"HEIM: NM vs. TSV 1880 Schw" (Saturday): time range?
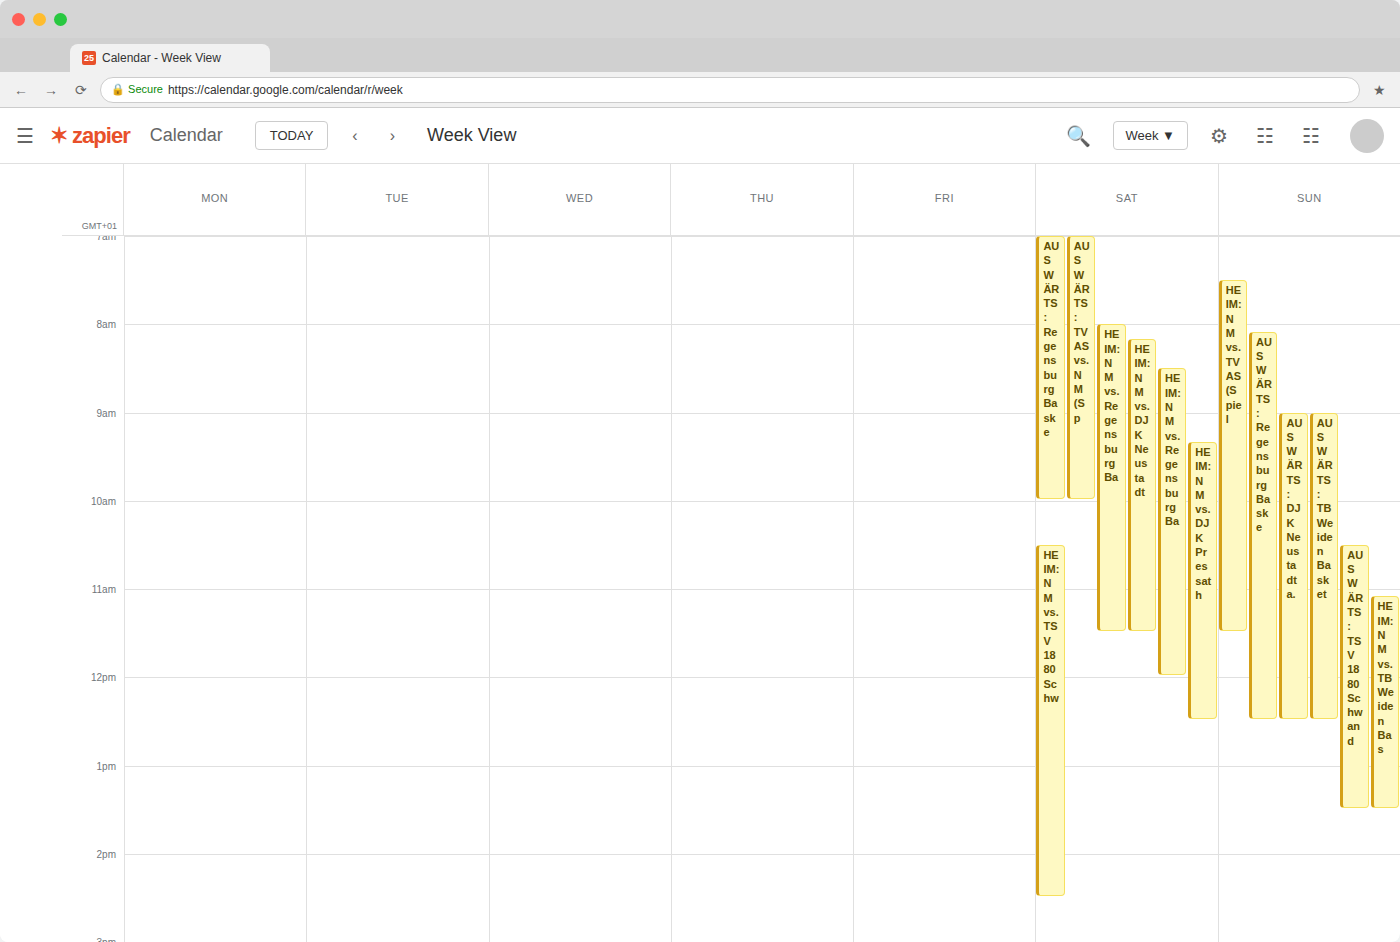
10:30 AM to 2:30 PM